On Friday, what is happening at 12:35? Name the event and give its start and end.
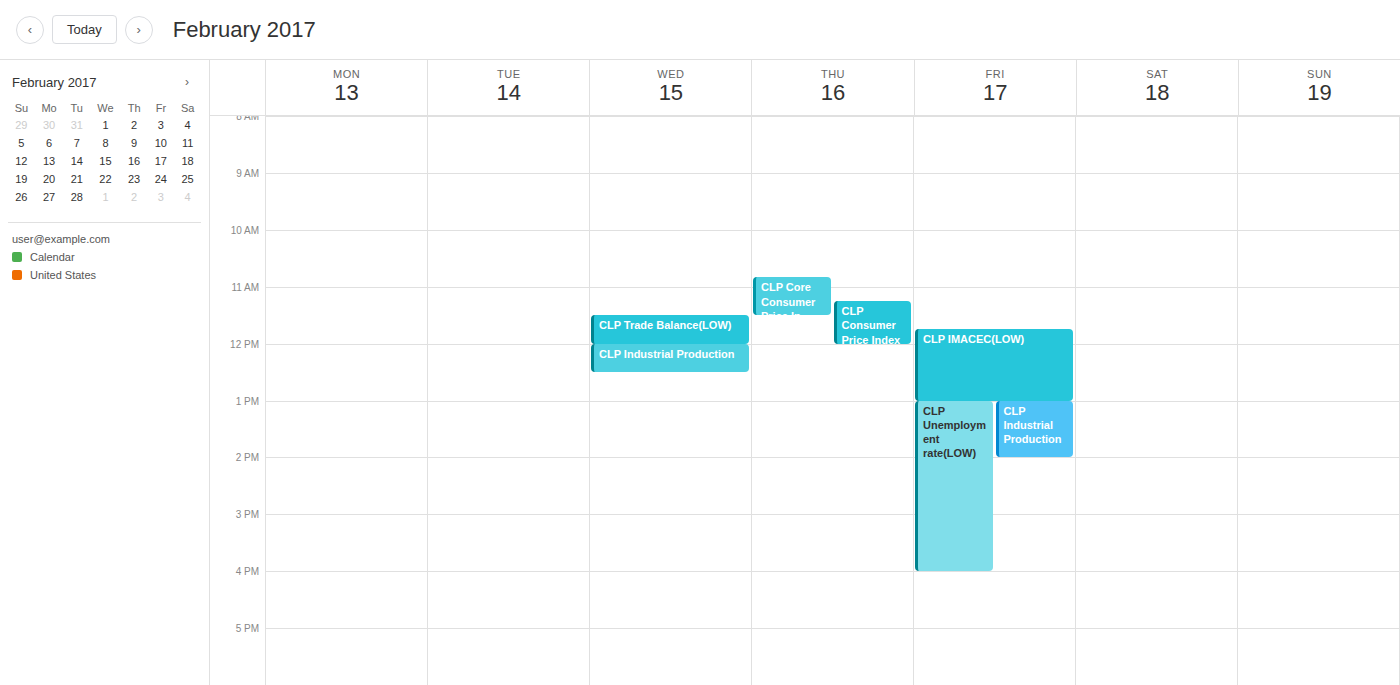
"CLP IMACEC(LOW)", 11:45 to 13:00